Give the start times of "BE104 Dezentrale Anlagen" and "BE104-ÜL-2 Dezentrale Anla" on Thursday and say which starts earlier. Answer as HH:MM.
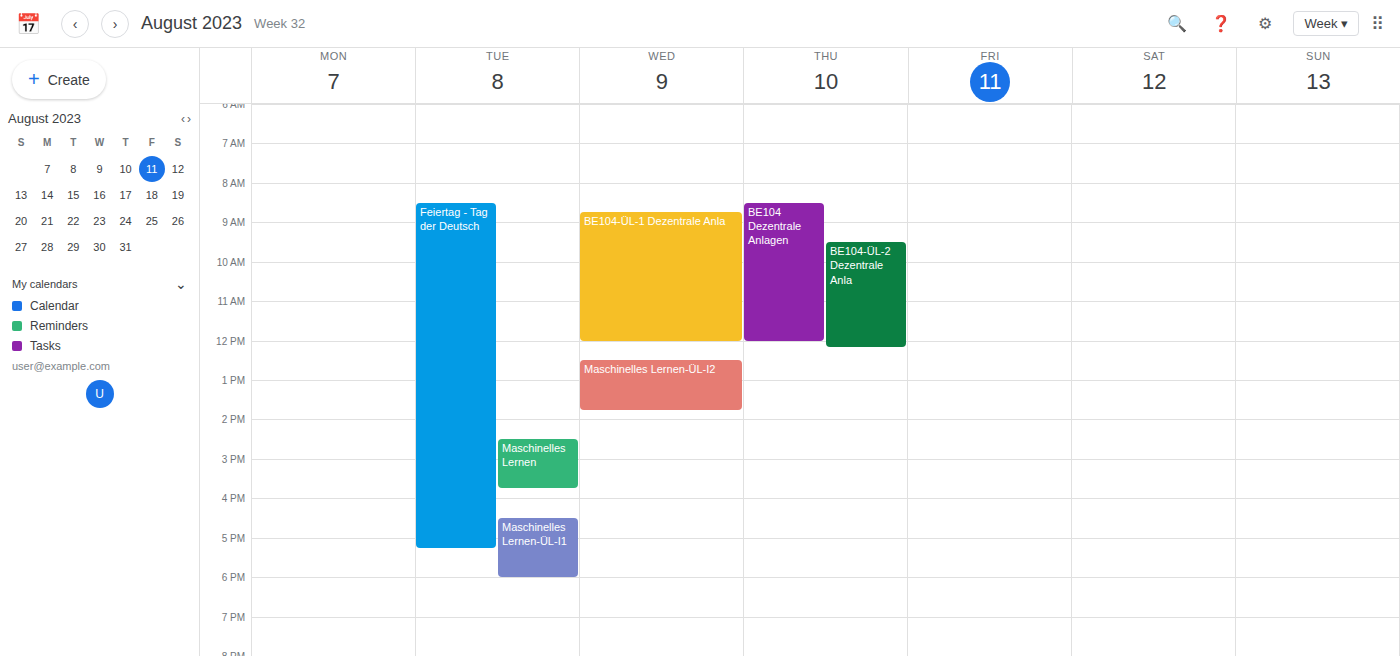
"BE104 Dezentrale Anlagen" 08:30; "BE104-ÜL-2 Dezentrale Anla" 09:30.